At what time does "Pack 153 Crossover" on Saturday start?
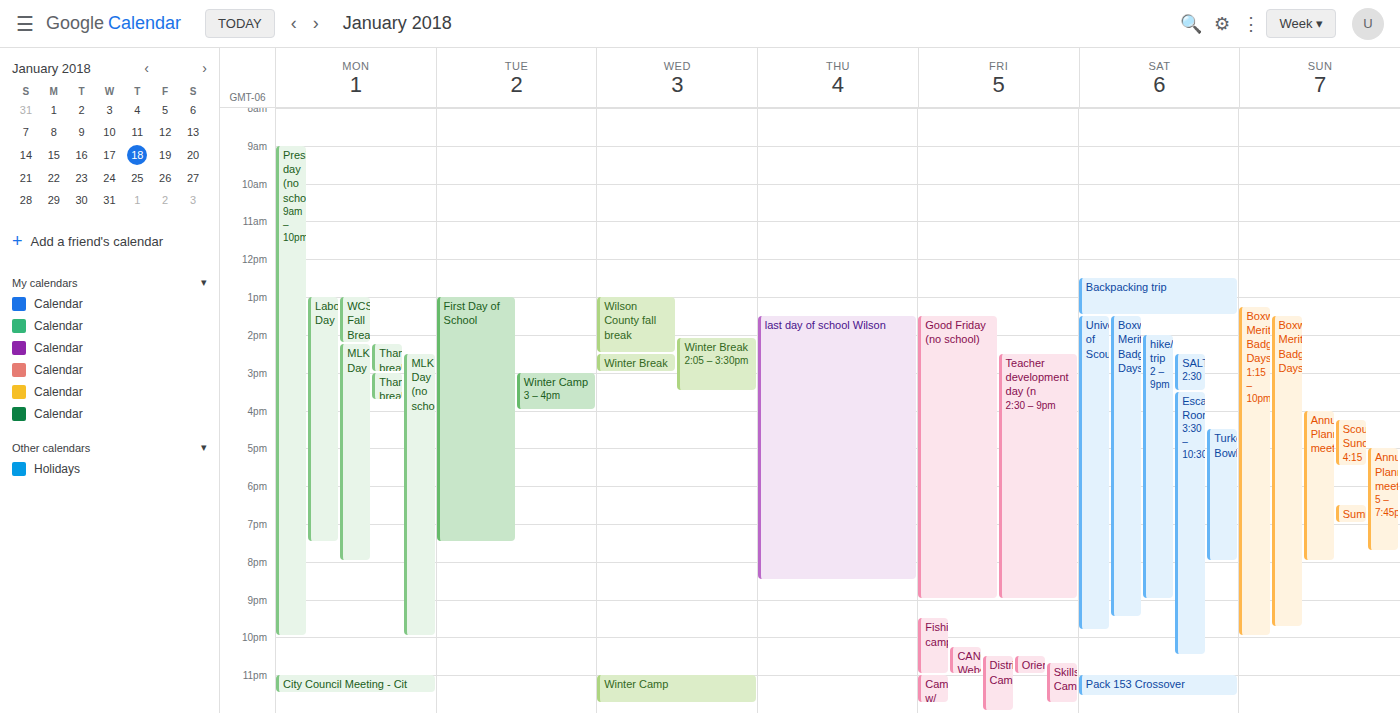
11:00 PM